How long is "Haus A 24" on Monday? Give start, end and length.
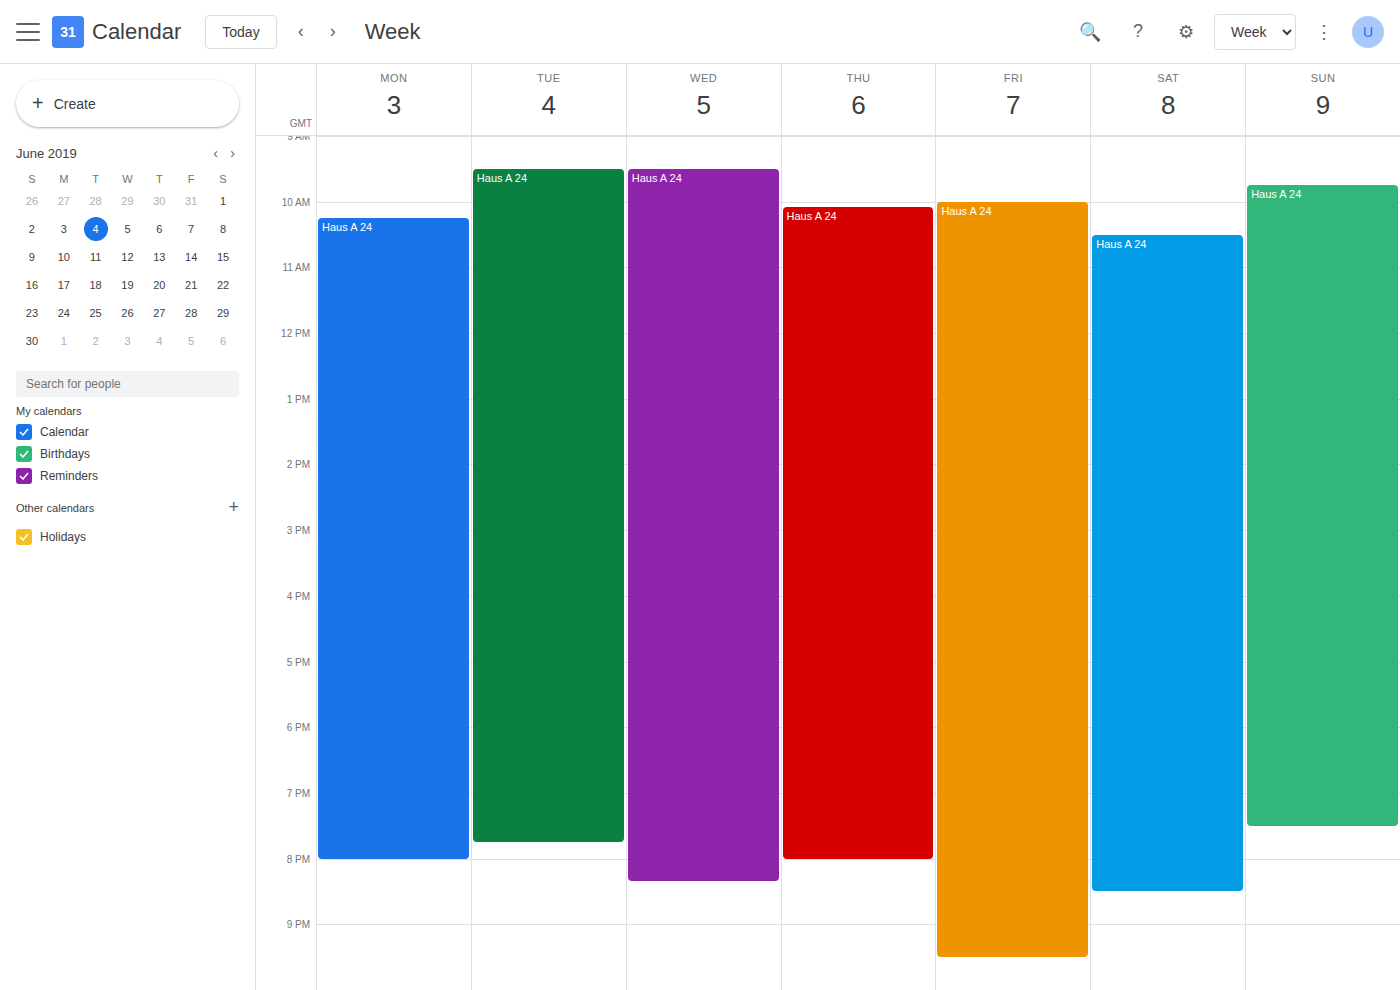
10:15 AM to 8:00 PM, 9 hours 45 minutes